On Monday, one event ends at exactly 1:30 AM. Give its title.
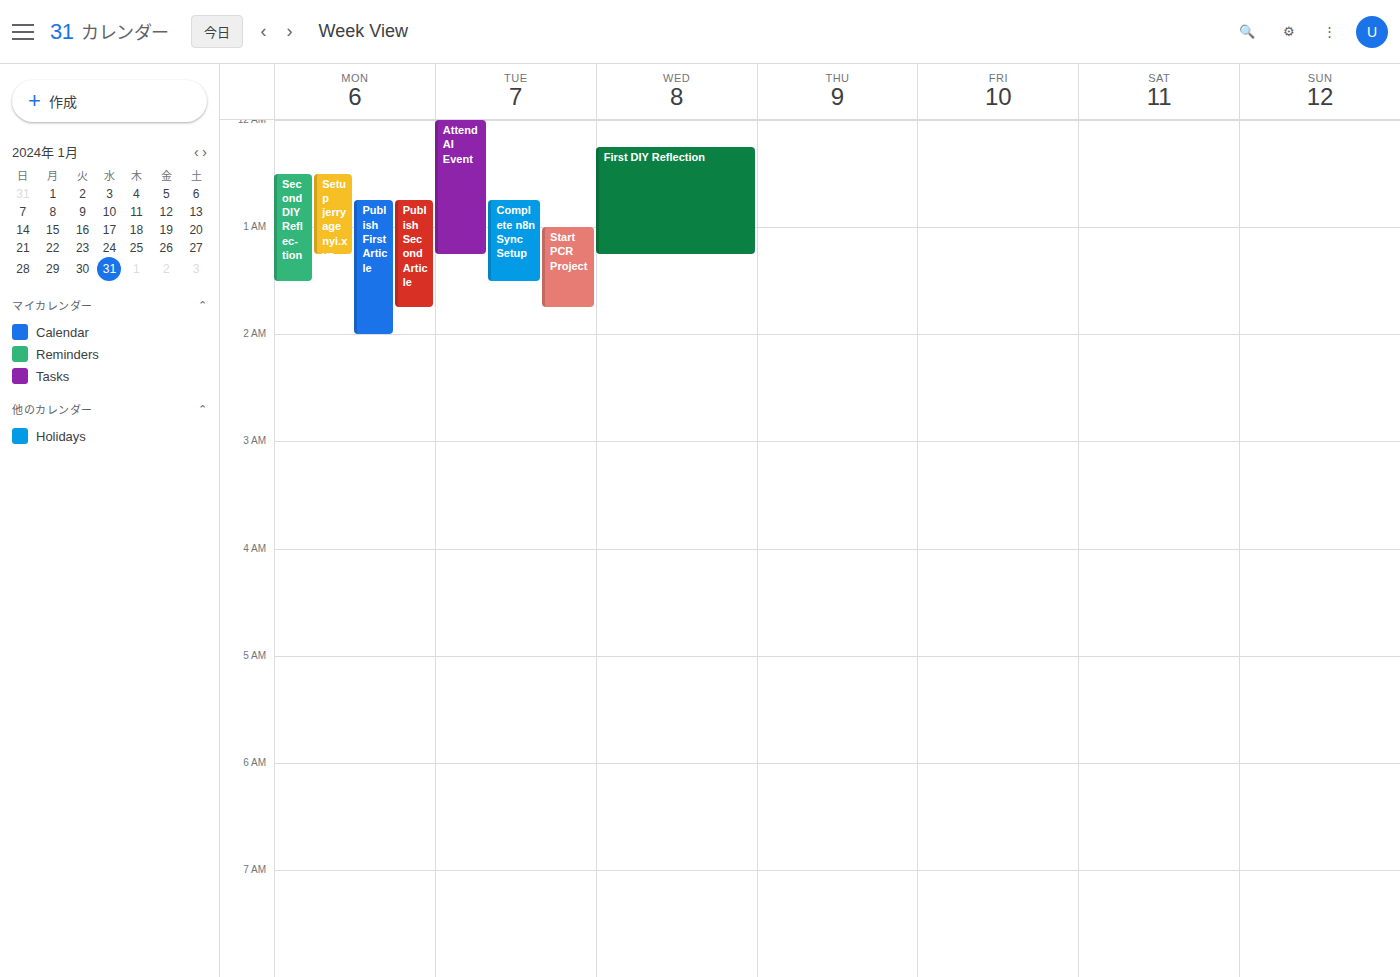
"Second DIY Reflection"